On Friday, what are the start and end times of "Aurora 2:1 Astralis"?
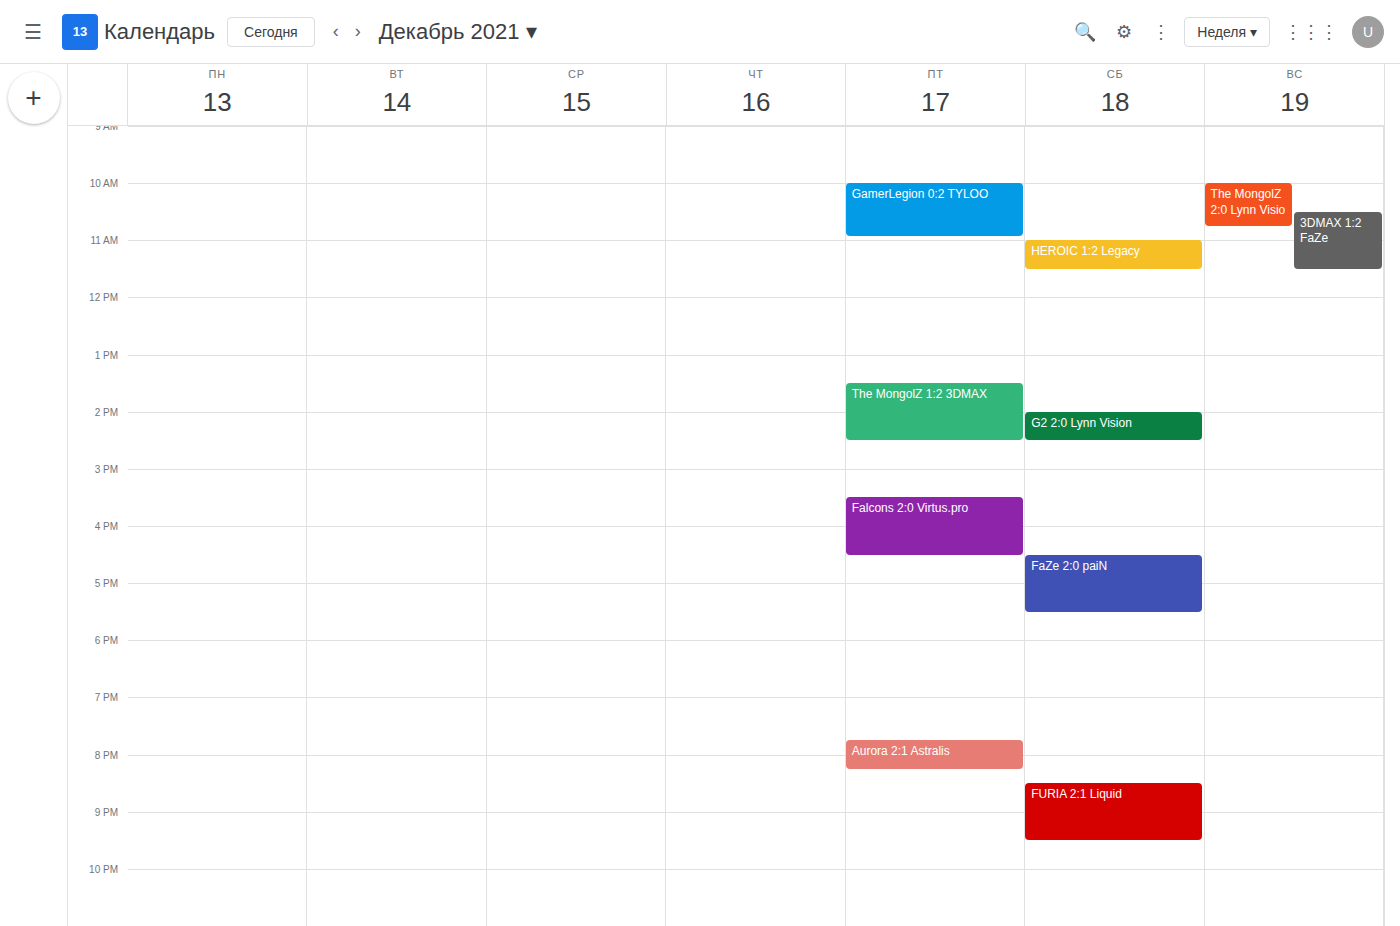
7:45 PM to 8:15 PM